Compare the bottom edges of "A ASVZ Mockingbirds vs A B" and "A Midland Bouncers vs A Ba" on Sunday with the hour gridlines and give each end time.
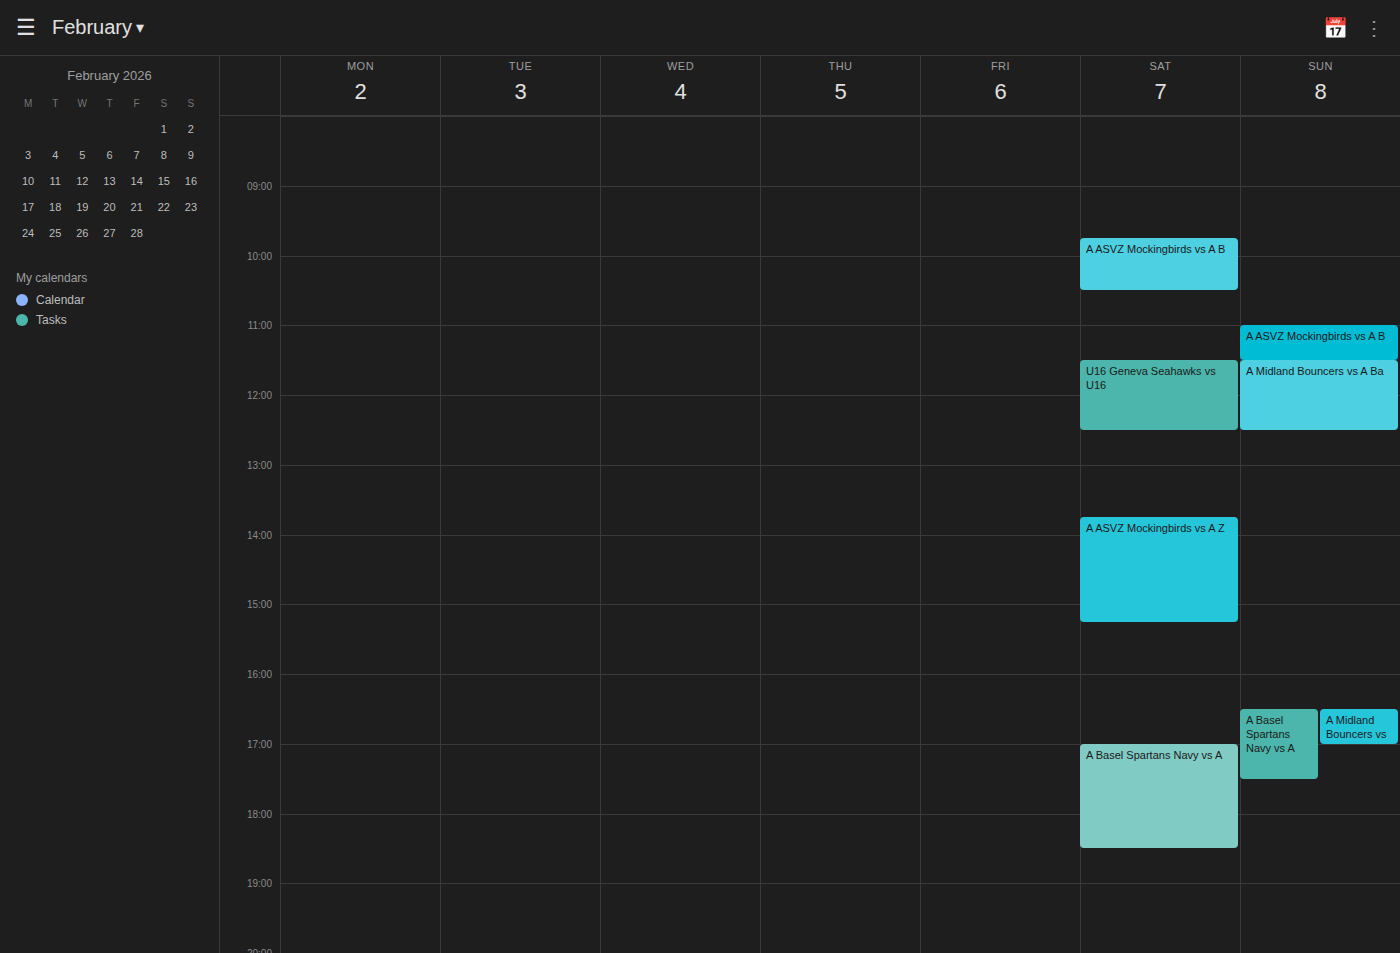
"A ASVZ Mockingbirds vs A B": 11:30, halfway between the 11:00 and 12:00 lines. "A Midland Bouncers vs A Ba": 12:30, halfway between the 12:00 and 13:00 lines.